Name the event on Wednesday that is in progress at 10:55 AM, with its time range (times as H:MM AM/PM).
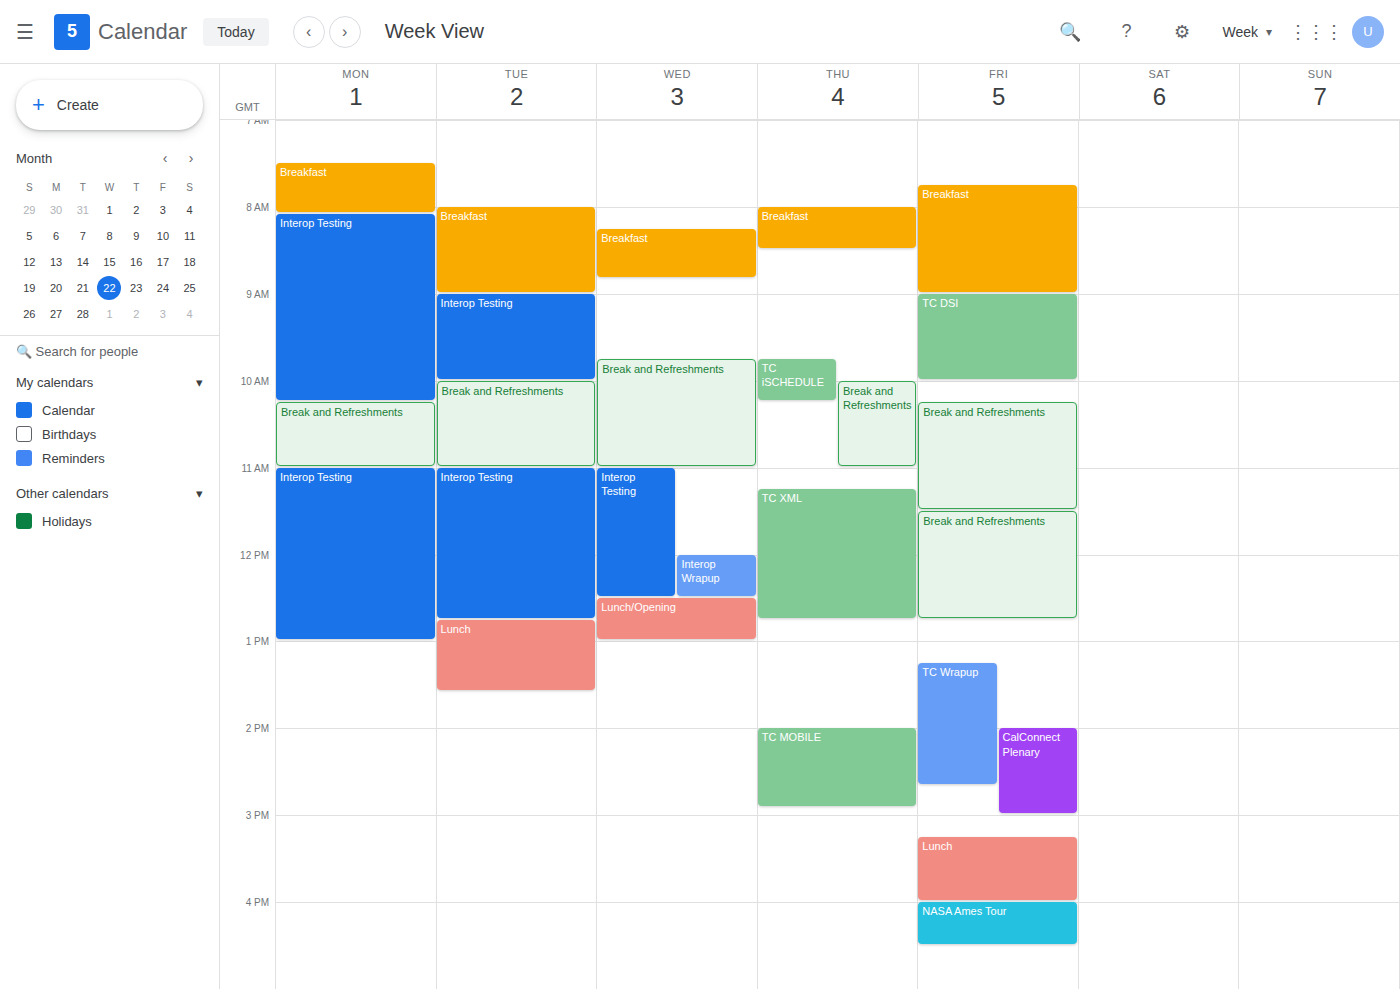
"Break and Refreshments", 9:45 AM to 11:00 AM